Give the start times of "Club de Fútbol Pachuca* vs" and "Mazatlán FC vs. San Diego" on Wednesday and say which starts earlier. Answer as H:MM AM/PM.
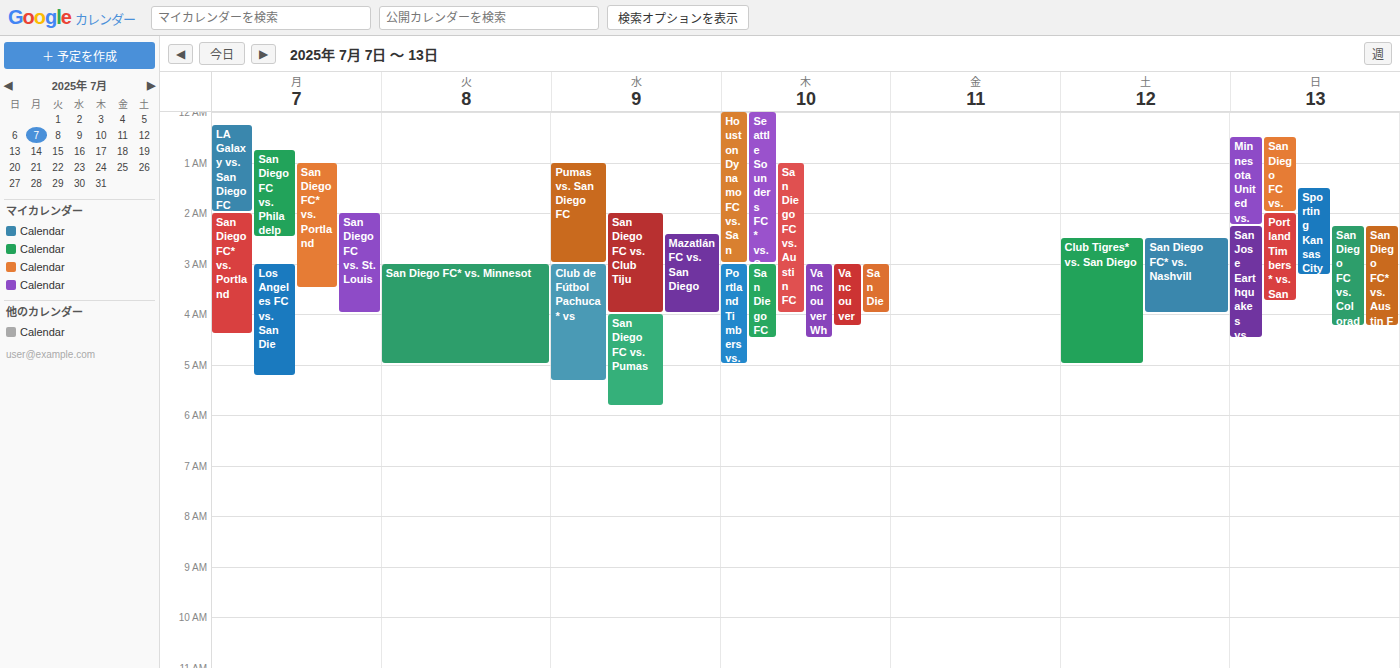
"Mazatlán FC vs. San Diego" 2:25 AM; "Club de Fútbol Pachuca* vs" 3:00 AM.